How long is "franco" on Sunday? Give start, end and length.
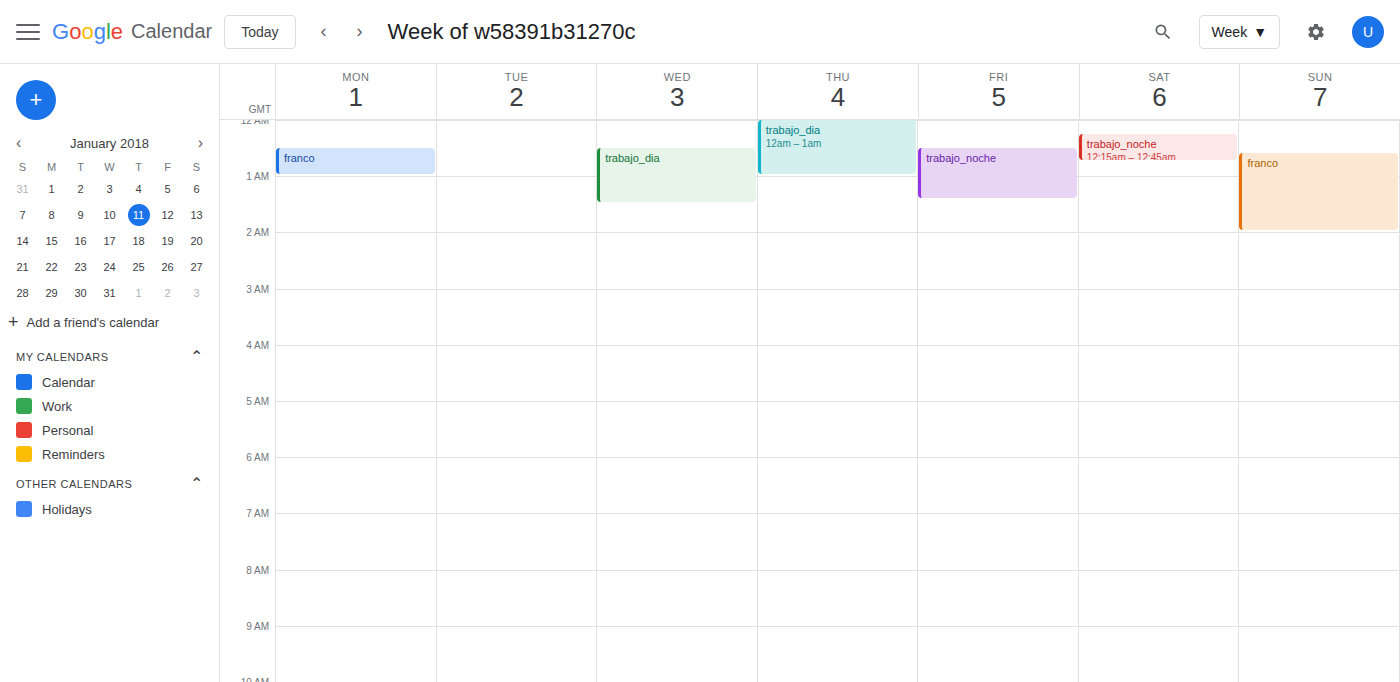
00:35 to 02:00, 1 hour 25 minutes